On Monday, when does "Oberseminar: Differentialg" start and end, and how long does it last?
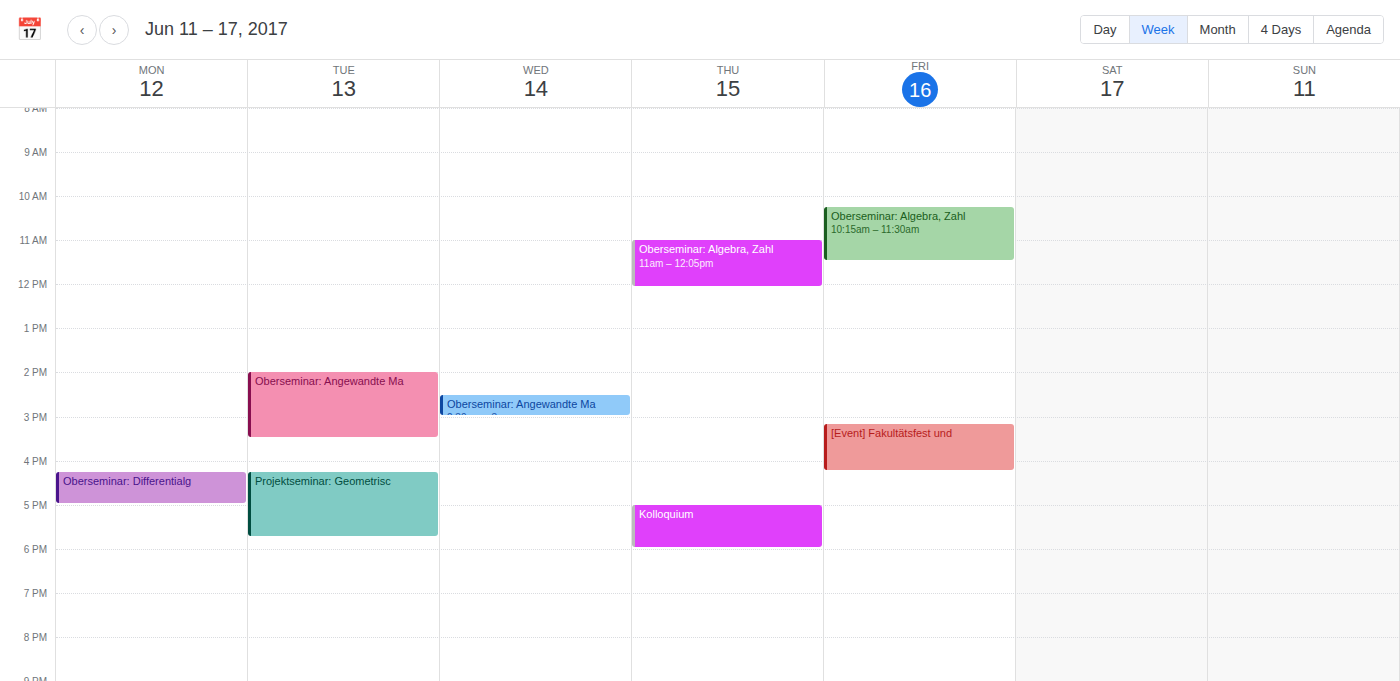
4:15 PM to 5:00 PM, 45 minutes